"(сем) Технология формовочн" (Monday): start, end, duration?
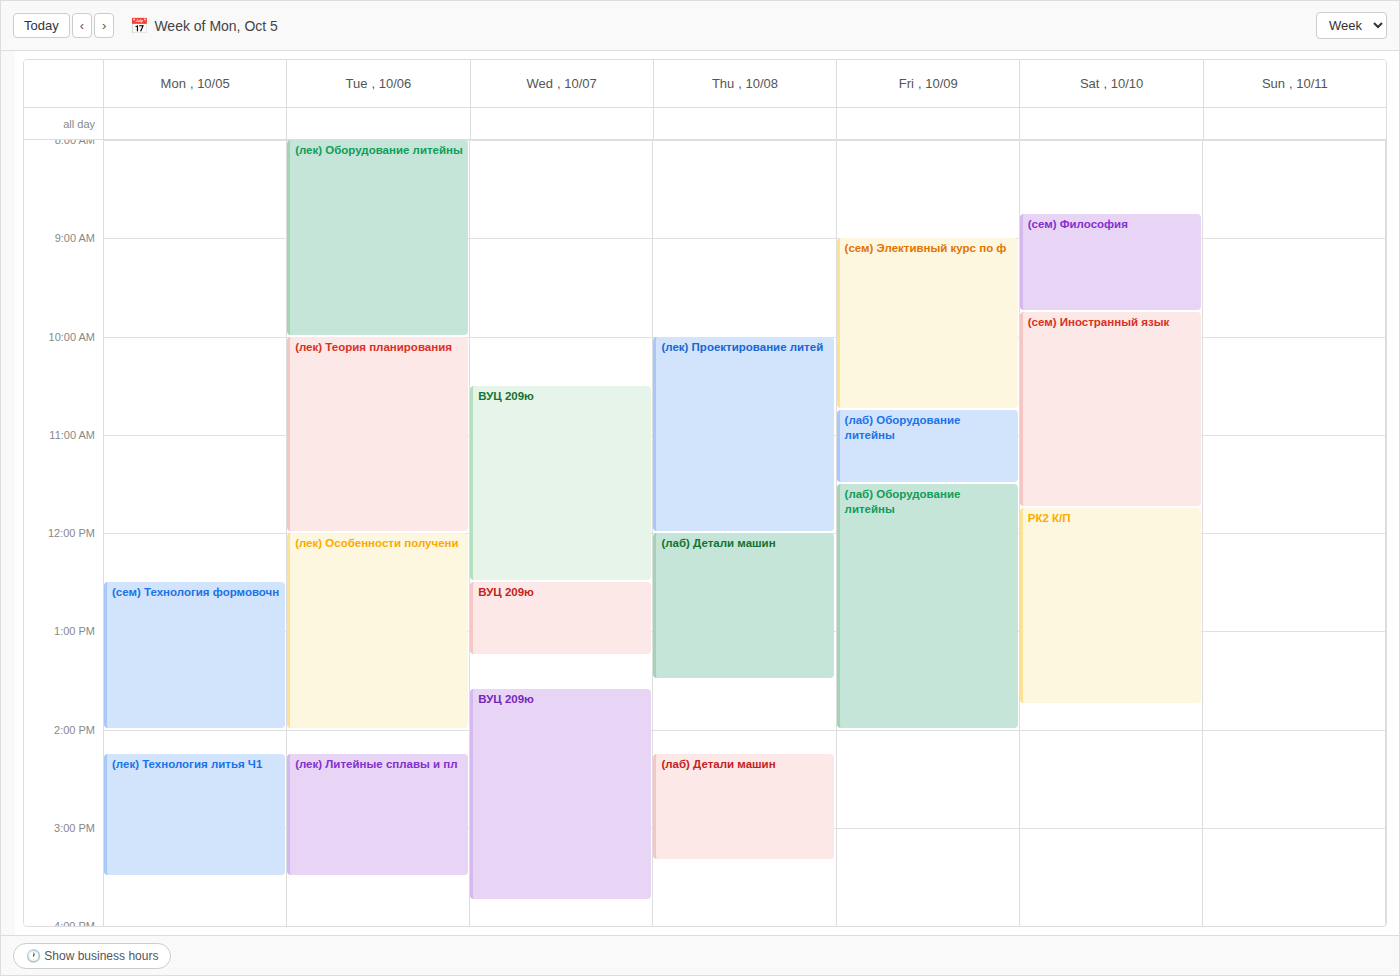
12:30 PM to 2:00 PM, 1 hour 30 minutes